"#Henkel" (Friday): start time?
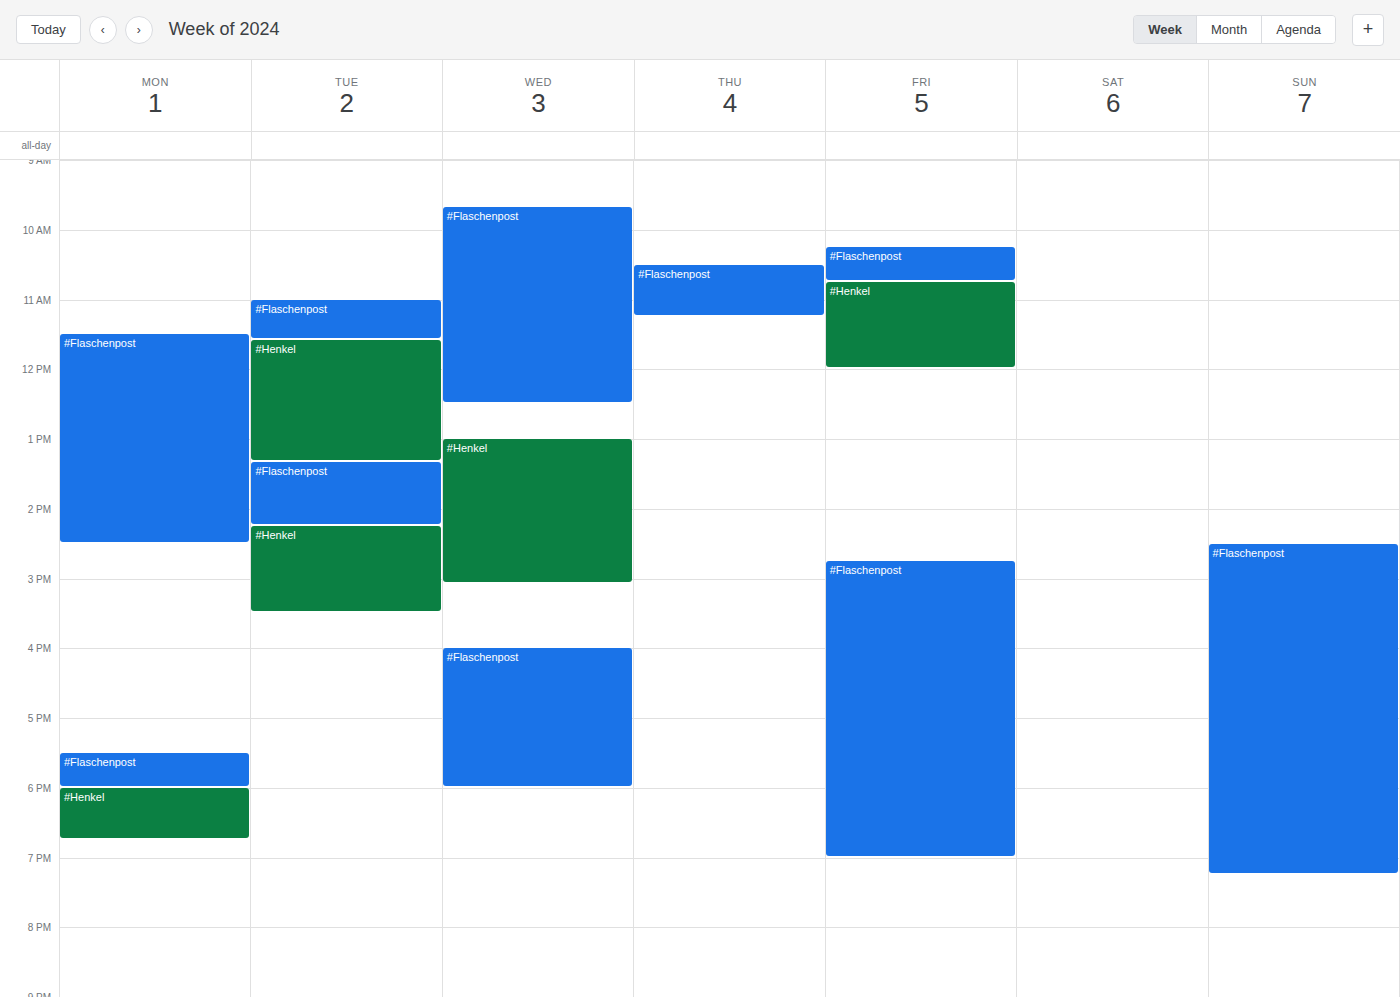
10:45 AM